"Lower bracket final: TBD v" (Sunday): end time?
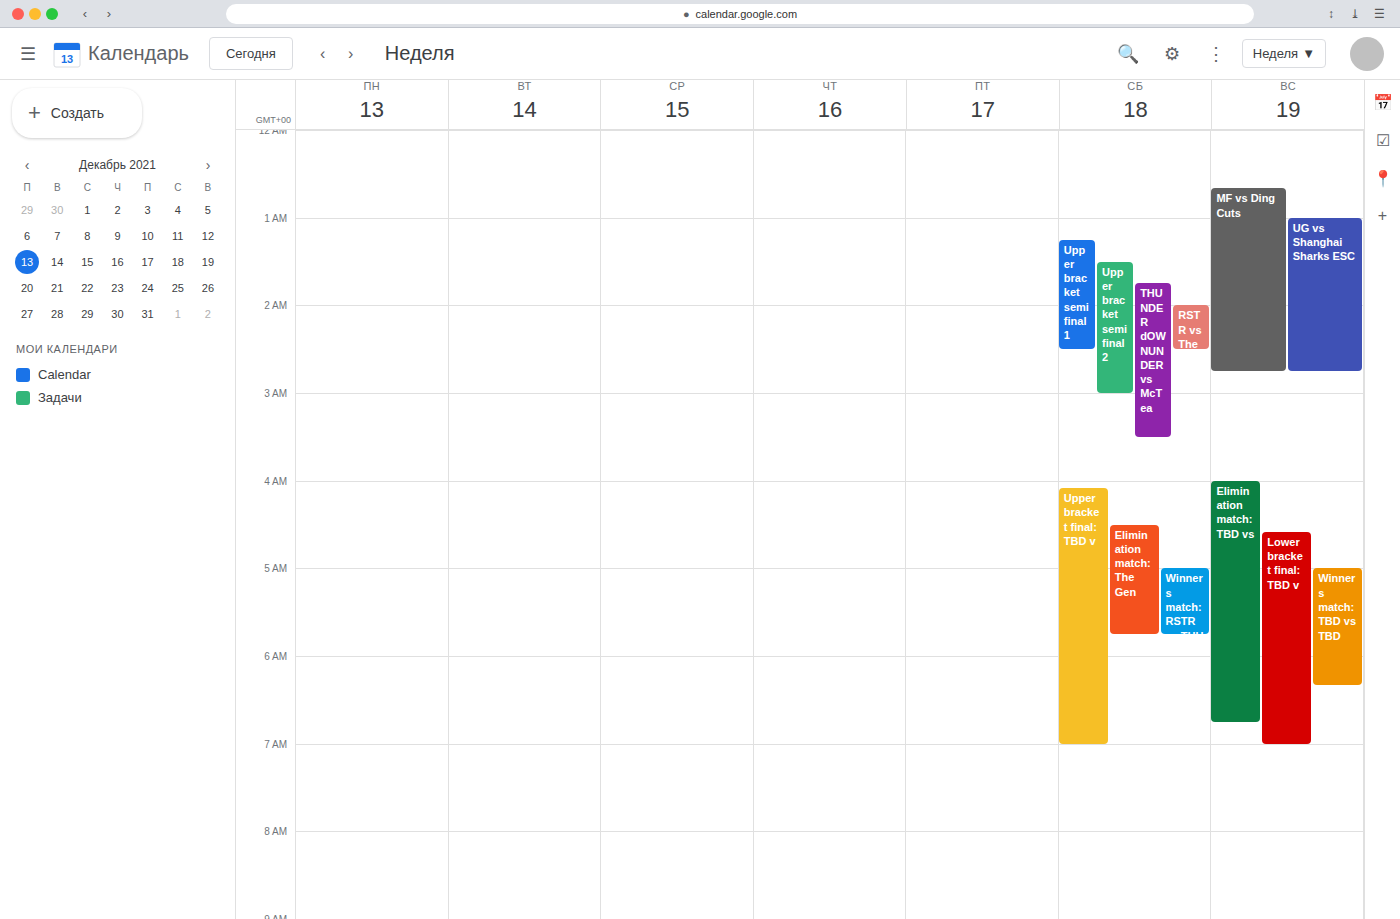
07:00